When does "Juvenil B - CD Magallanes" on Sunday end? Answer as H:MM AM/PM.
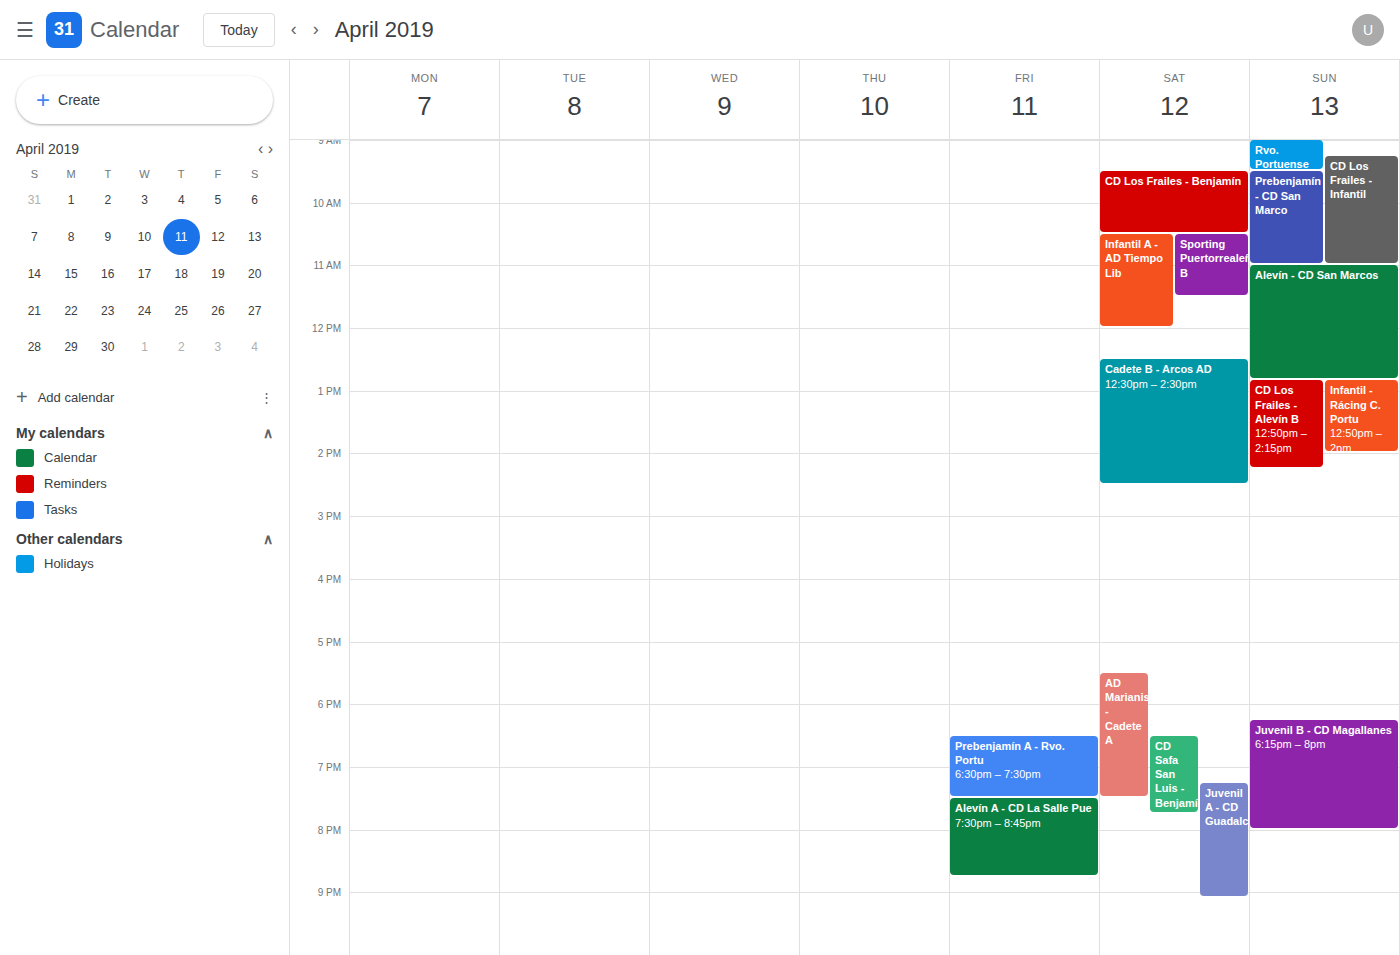
8:00 PM